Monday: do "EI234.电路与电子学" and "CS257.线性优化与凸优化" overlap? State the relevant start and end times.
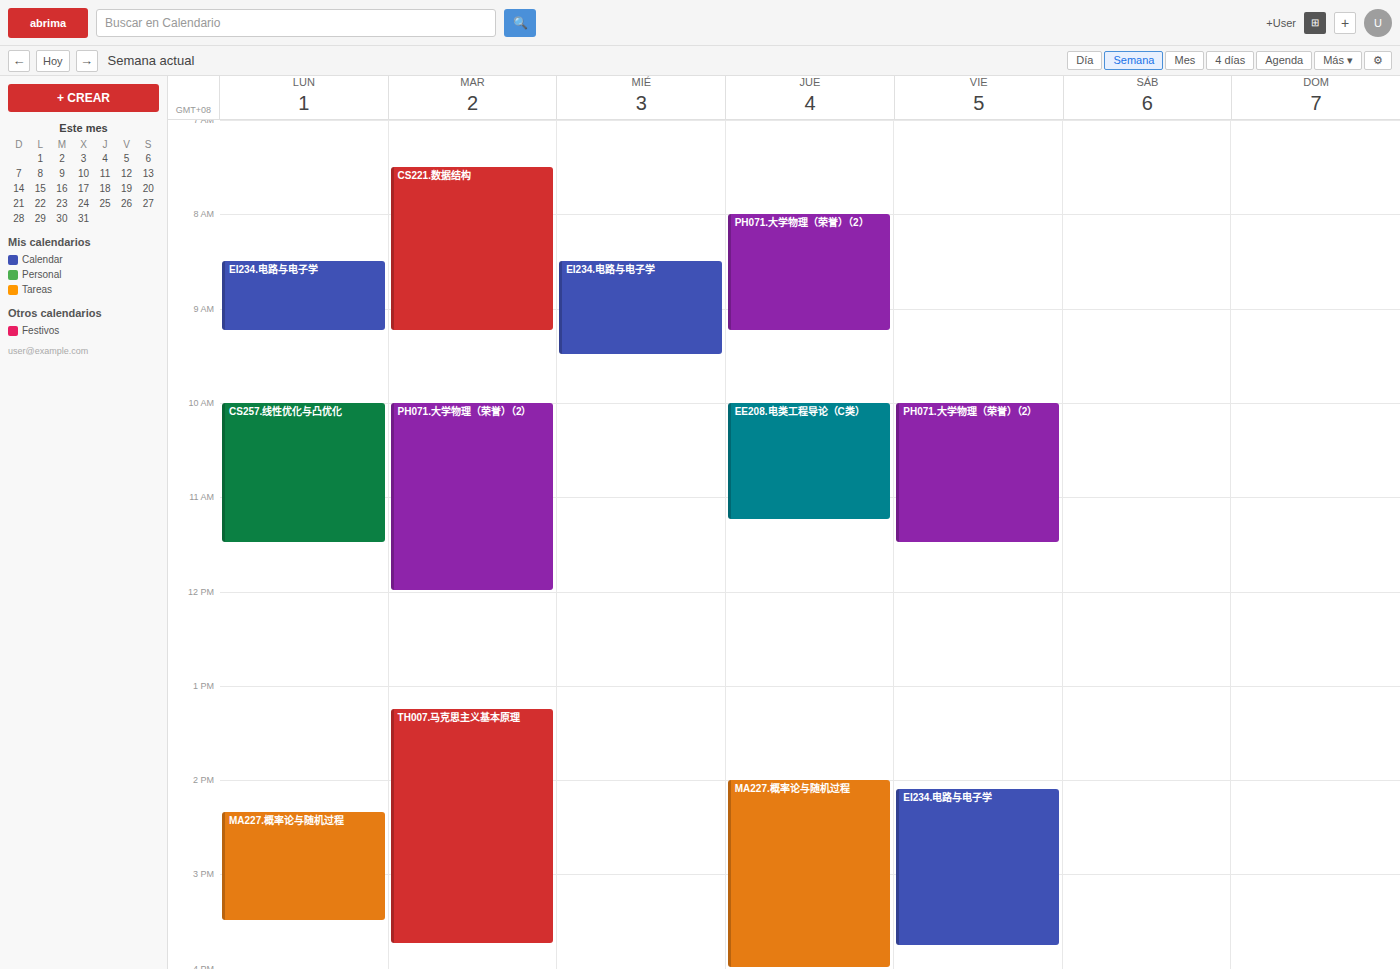
"EI234.电路与电子学" ends at 9:15 AM and "CS257.线性优化与凸优化" starts at 10:00 AM -- no overlap.